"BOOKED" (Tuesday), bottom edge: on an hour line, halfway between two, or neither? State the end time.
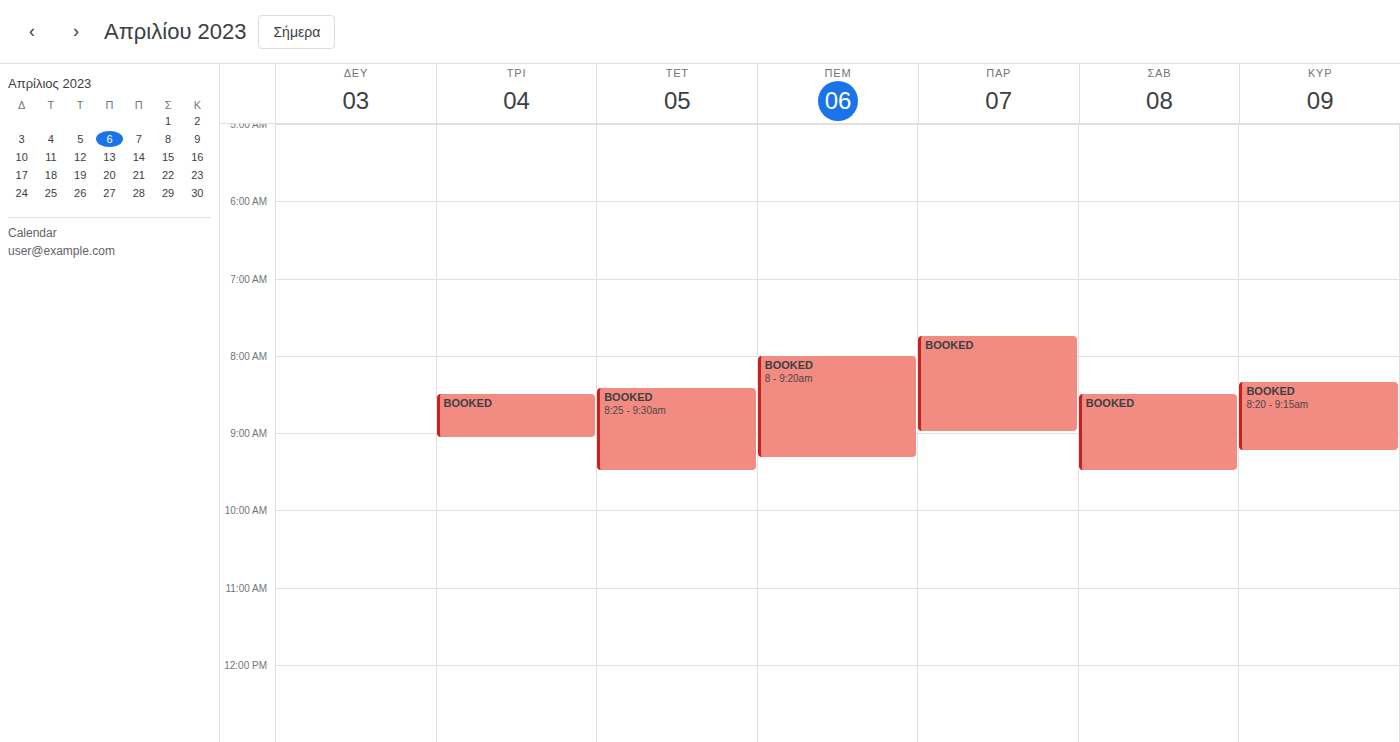
9:05 AM -- neither: 5 minutes below the 9 AM line and 55 minutes above the 10 AM line.